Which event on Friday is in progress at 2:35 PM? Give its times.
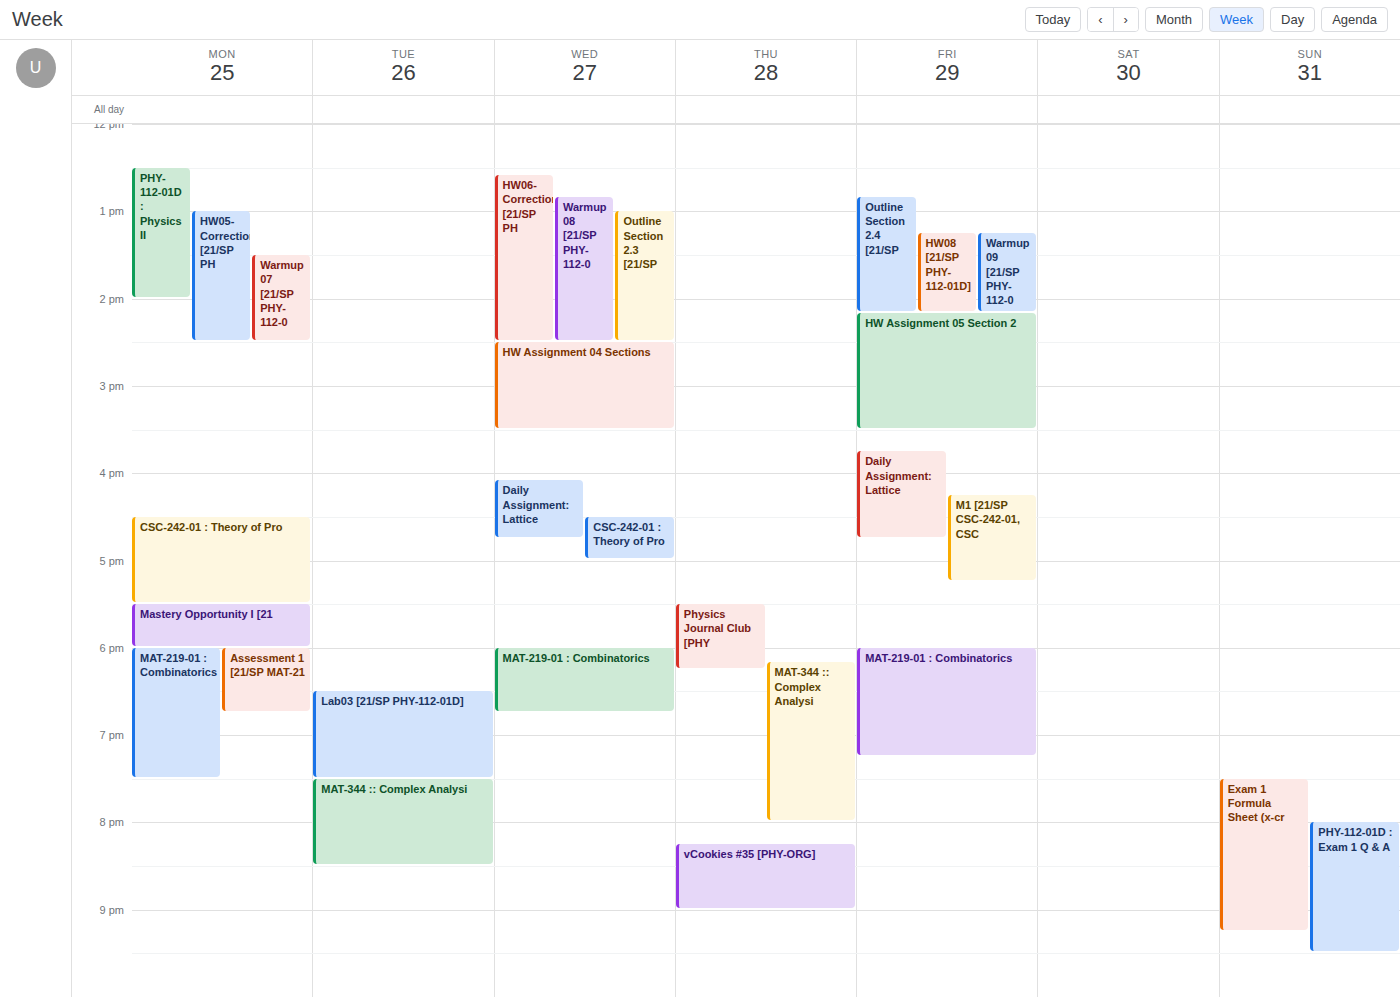
"HW Assignment 05 Section 2", 2:10 PM to 3:30 PM